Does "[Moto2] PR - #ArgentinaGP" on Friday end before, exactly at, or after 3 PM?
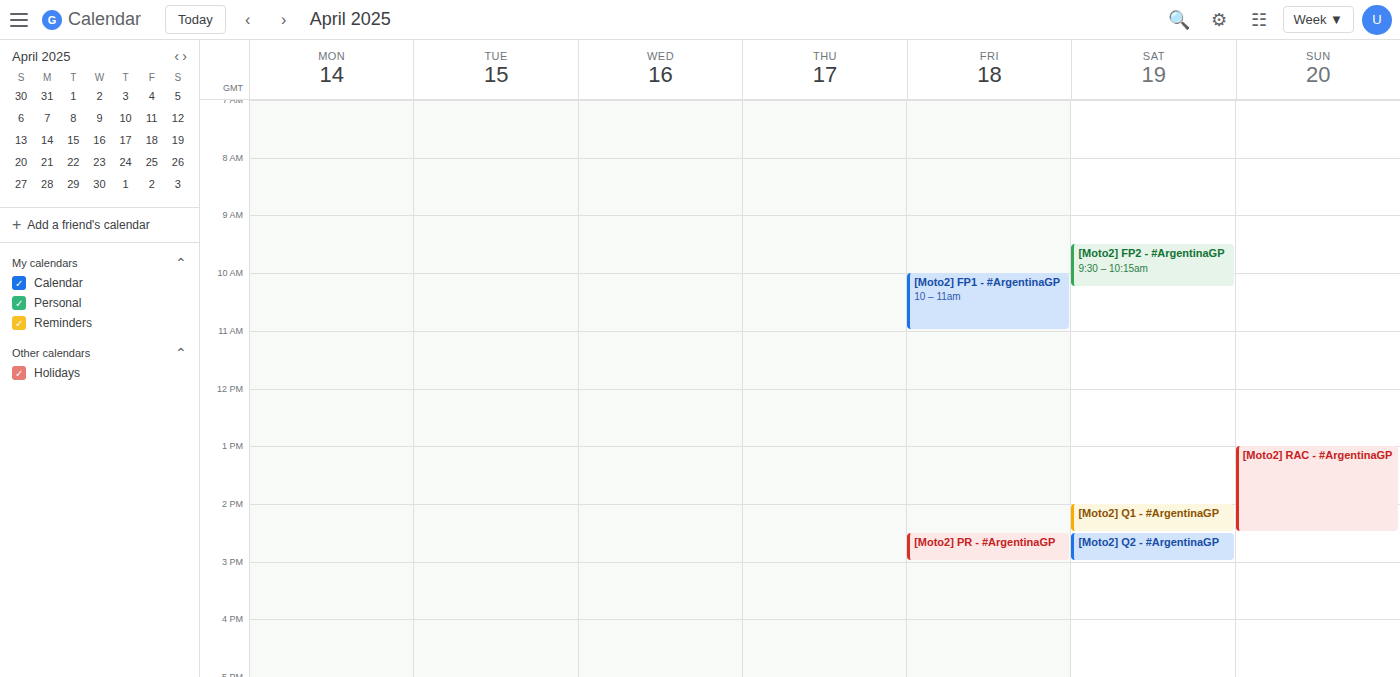
3:00 PM -- exactly at 3 PM, on the 3 PM line.